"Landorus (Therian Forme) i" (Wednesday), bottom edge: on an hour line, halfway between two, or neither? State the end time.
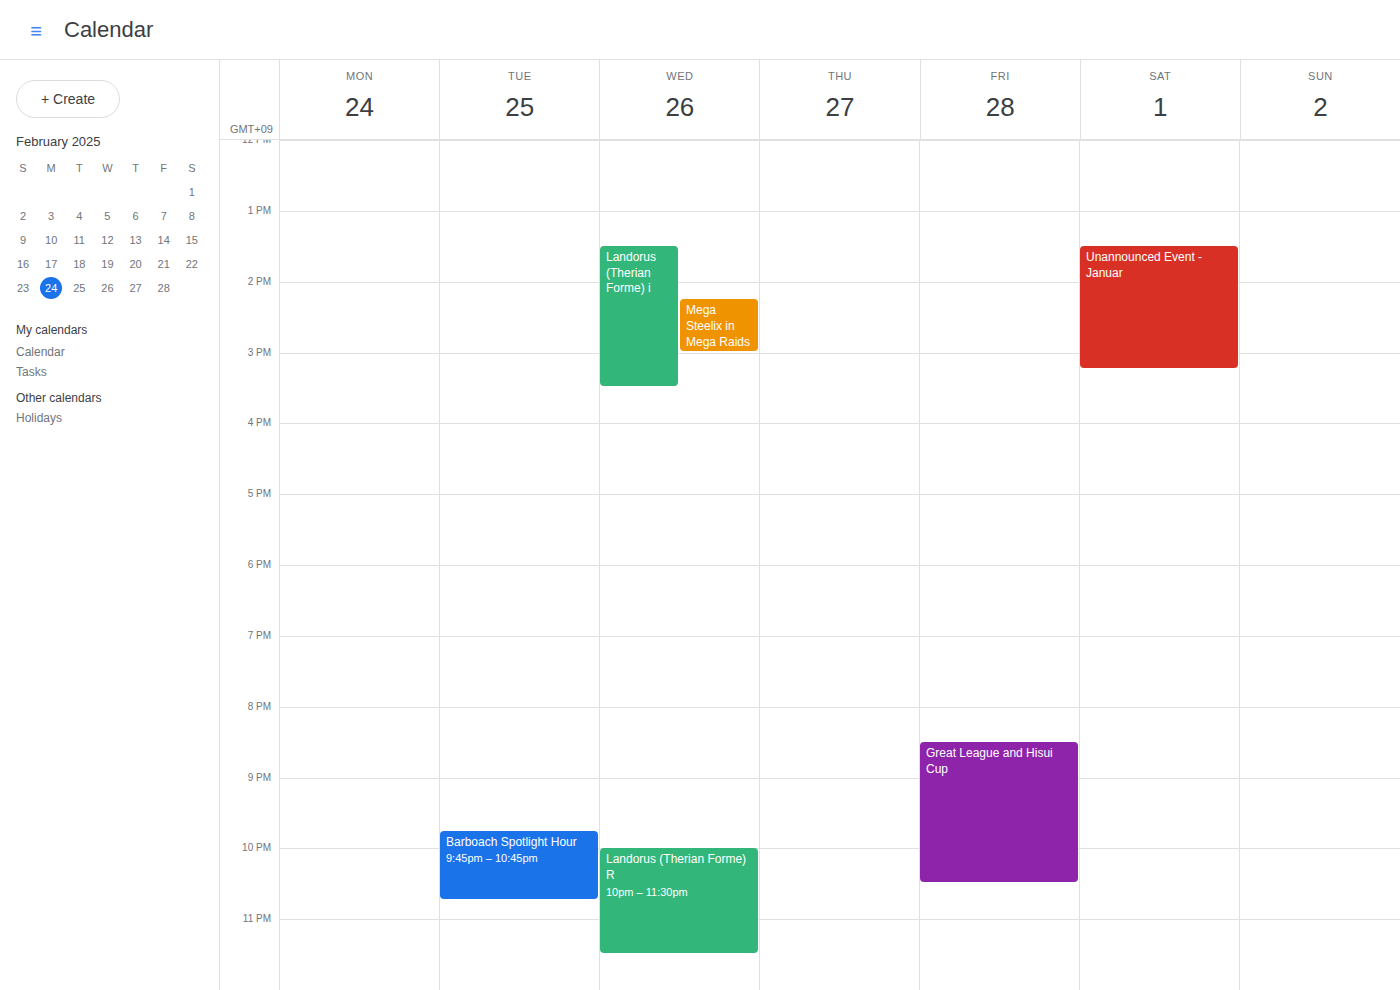
15:30 -- halfway between the 15:00 and 16:00 lines.